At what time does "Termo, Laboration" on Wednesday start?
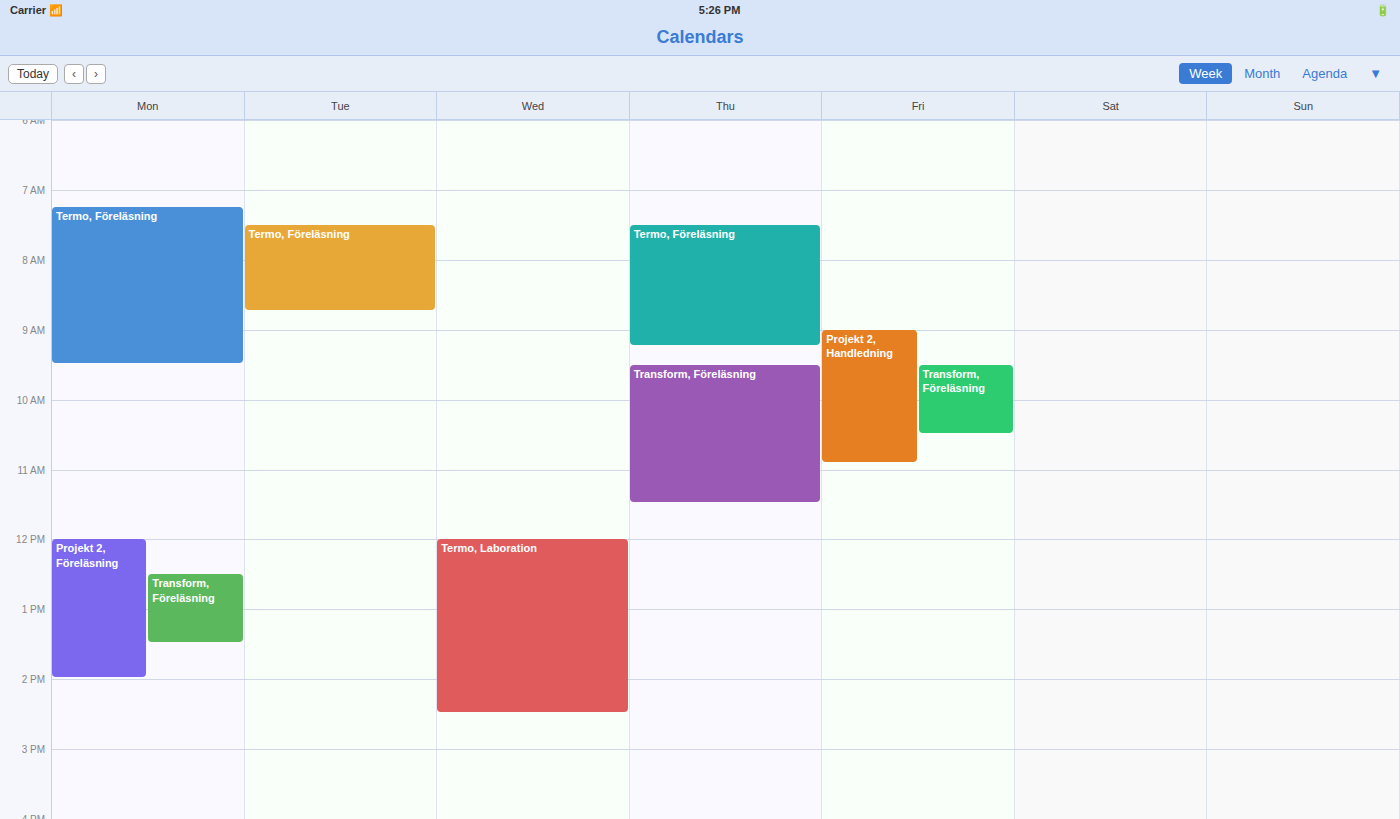
12:00 PM